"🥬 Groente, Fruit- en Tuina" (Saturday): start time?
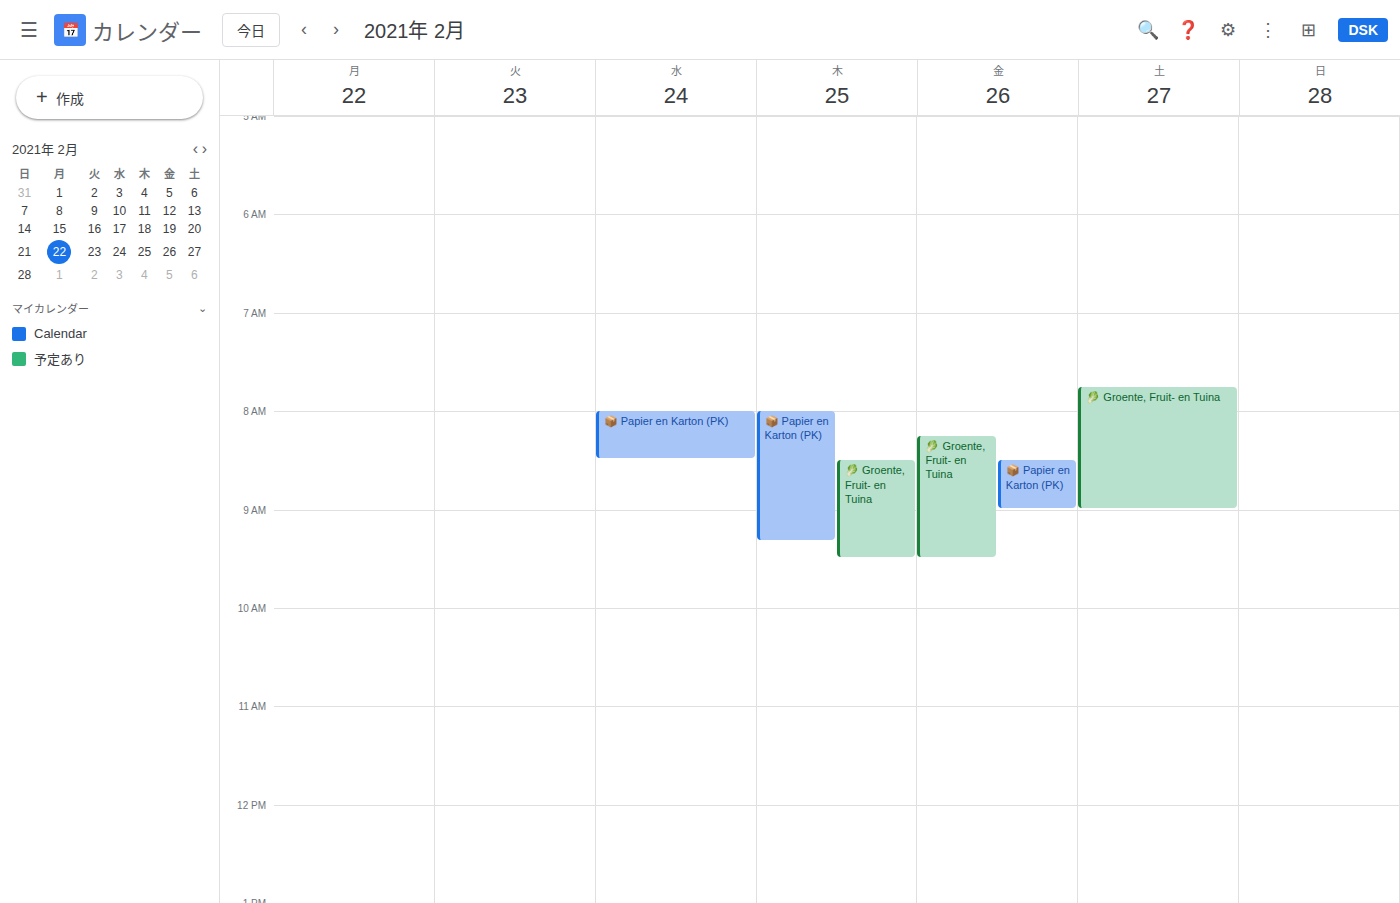
7:45 AM